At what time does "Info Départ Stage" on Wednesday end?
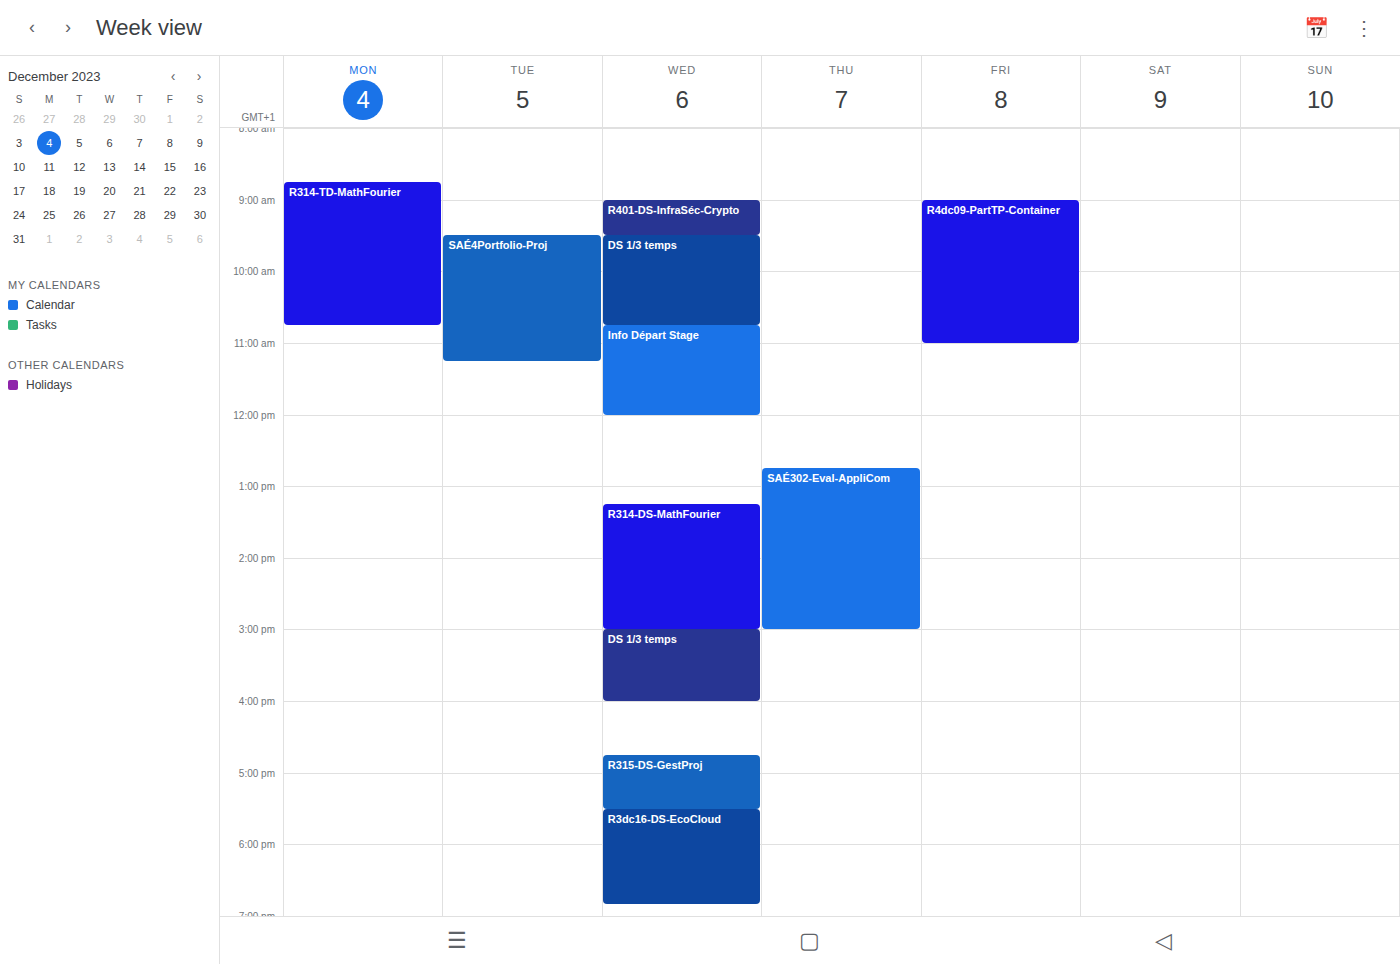
12:00 PM